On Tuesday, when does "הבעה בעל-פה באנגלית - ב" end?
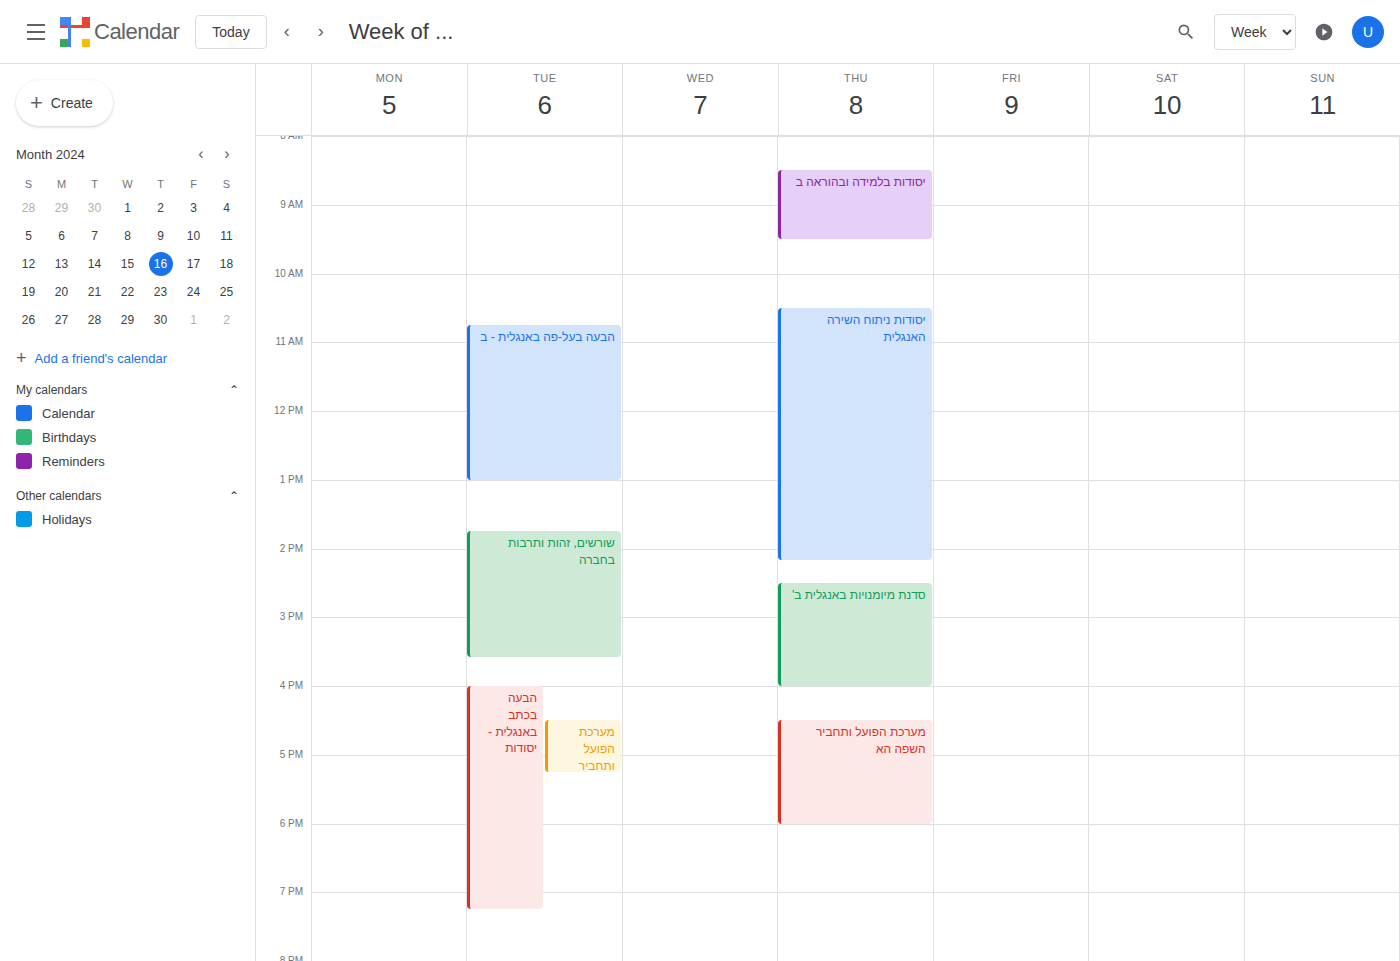
1:00 PM